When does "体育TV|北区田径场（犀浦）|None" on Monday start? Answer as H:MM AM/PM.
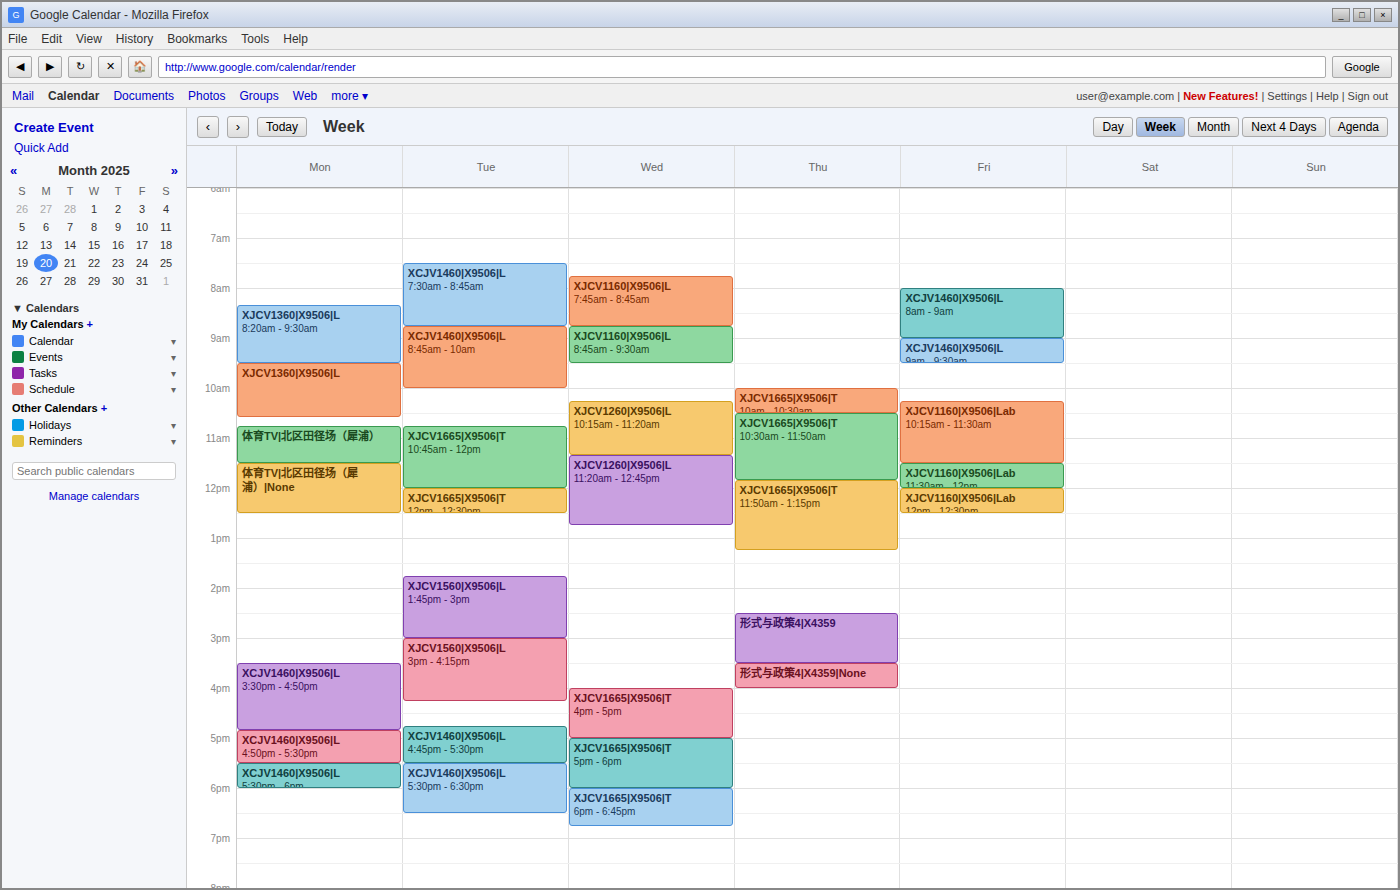
11:30 AM